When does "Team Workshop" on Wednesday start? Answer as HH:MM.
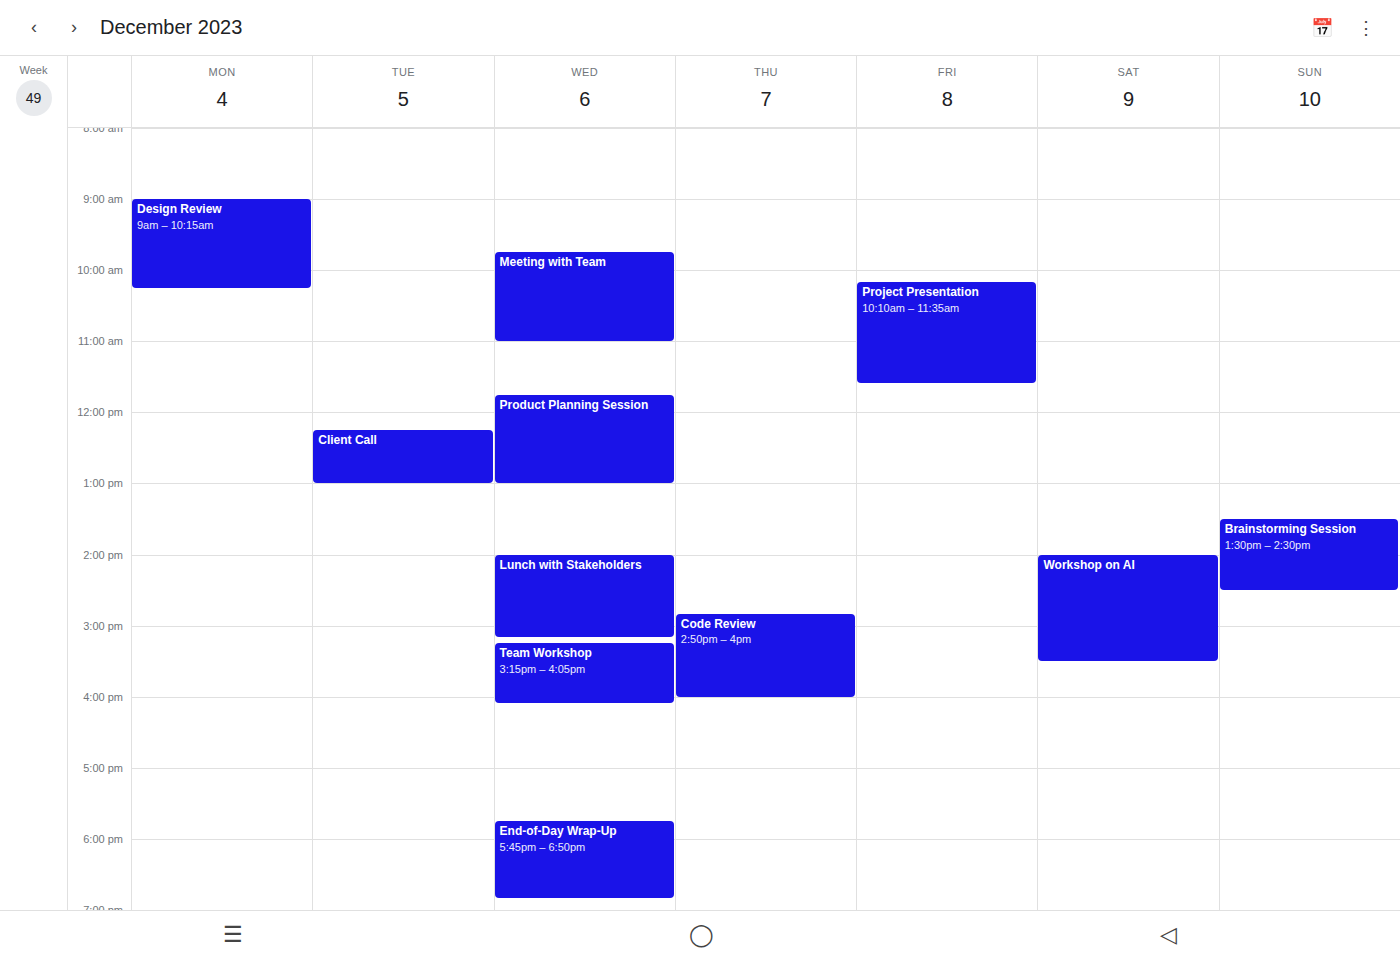
15:15